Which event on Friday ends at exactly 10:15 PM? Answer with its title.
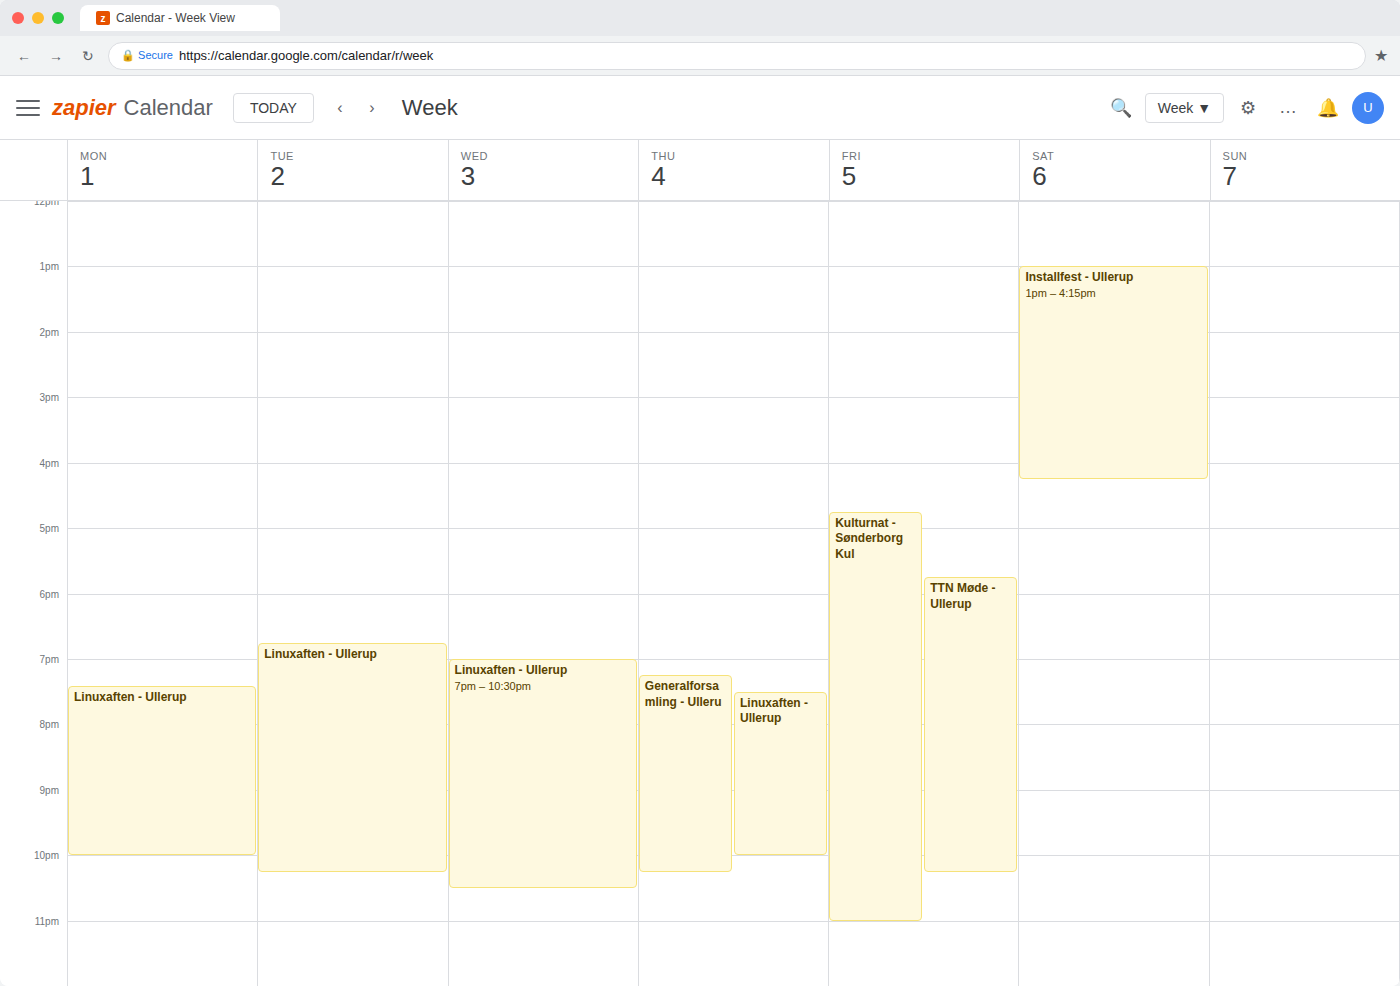
"TTN Møde - Ullerup"